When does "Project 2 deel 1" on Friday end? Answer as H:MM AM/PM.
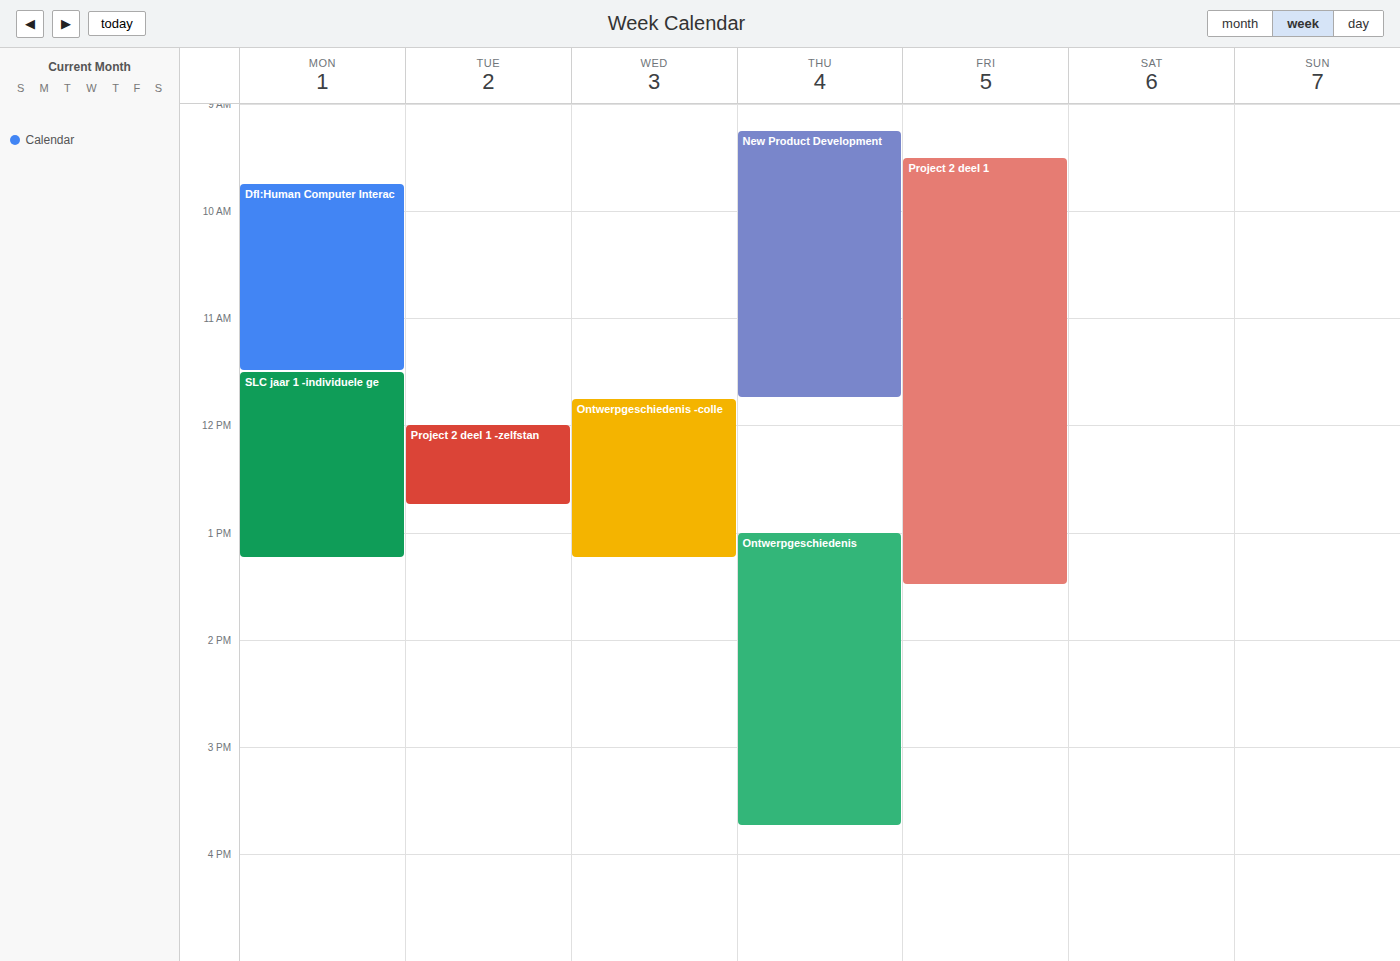
1:30 PM